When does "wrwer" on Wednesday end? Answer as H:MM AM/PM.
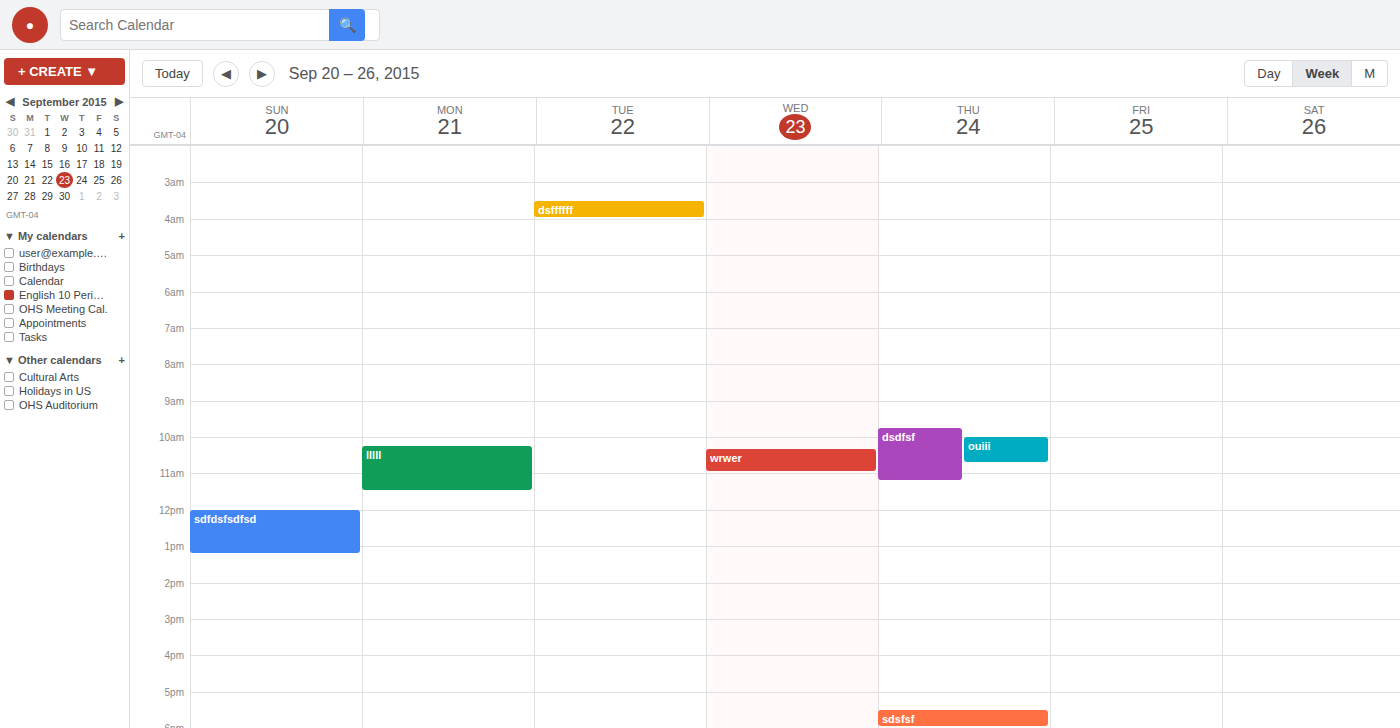
11:00 AM